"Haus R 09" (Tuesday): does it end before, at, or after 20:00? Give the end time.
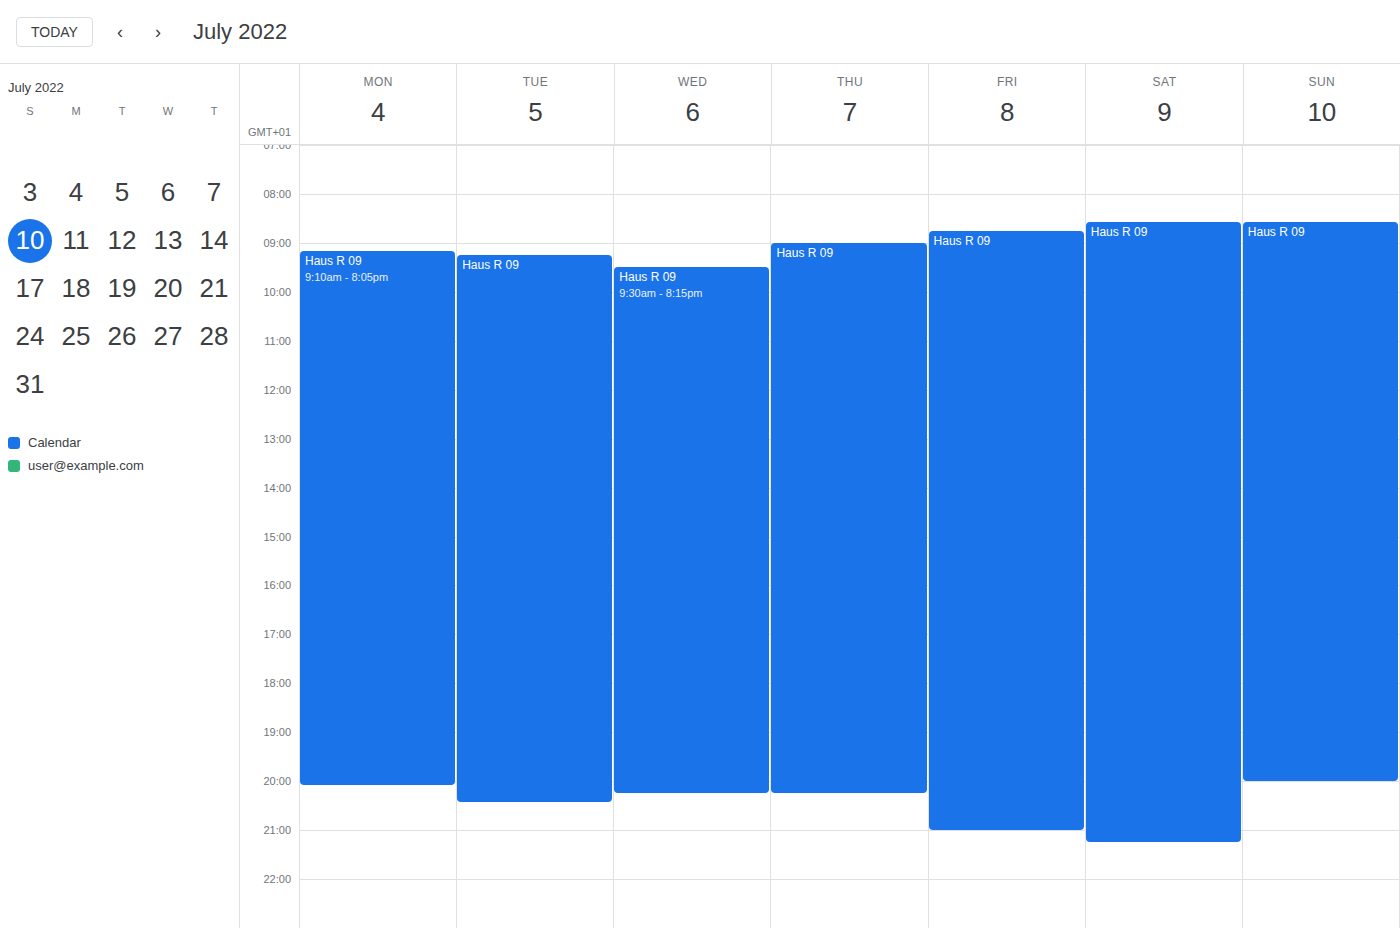
20:25 -- after 20:00, 25 minutes below the 20:00 line.